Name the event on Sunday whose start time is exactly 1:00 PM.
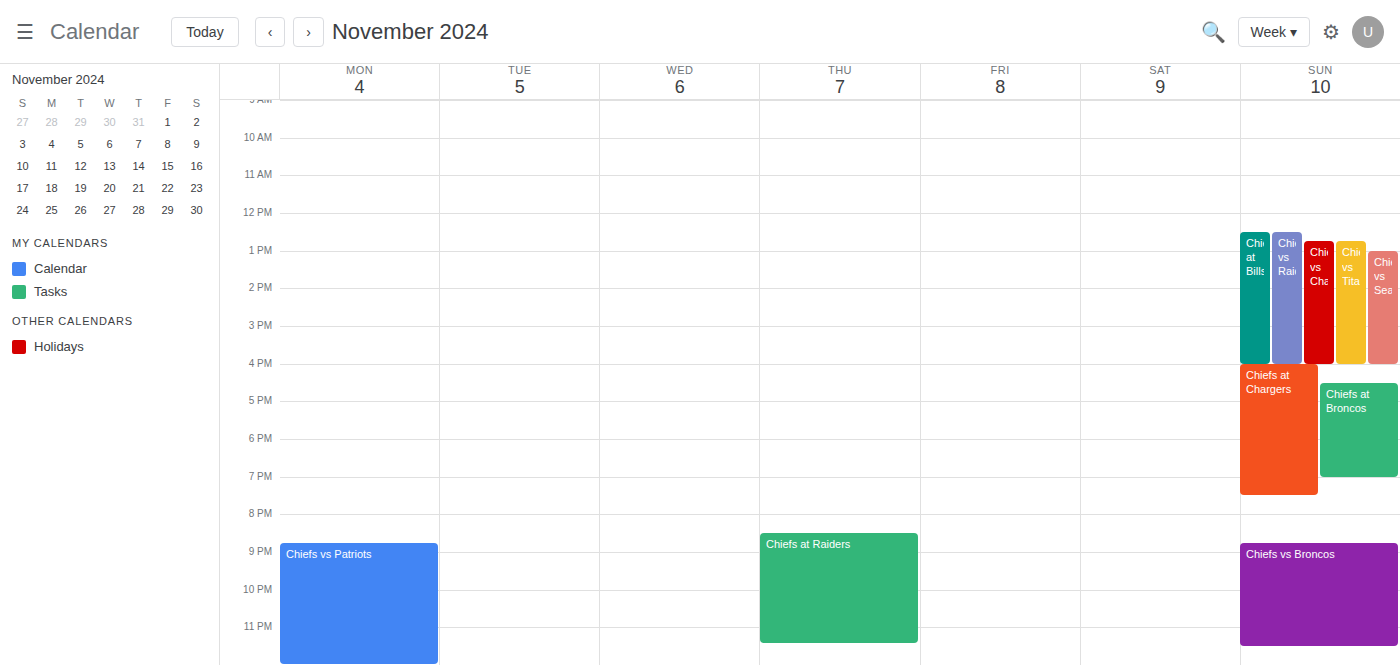
"Chiefs vs Seahawks"